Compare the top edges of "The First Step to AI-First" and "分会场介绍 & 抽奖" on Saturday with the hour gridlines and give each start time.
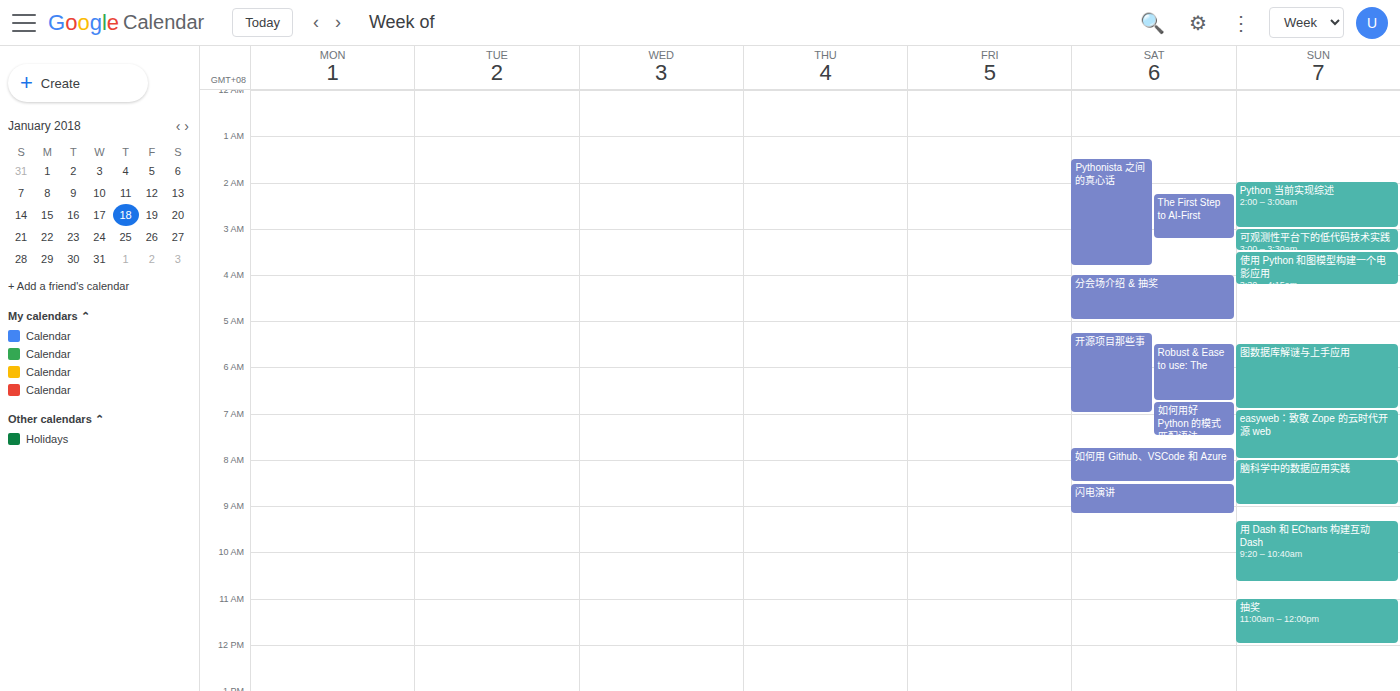
"The First Step to AI-First": 2:15 AM, neither: a quarter of the way from the 2 AM line to the 3 AM line. "分会场介绍 & 抽奖": 4:00 AM, exactly on the 4 AM line.